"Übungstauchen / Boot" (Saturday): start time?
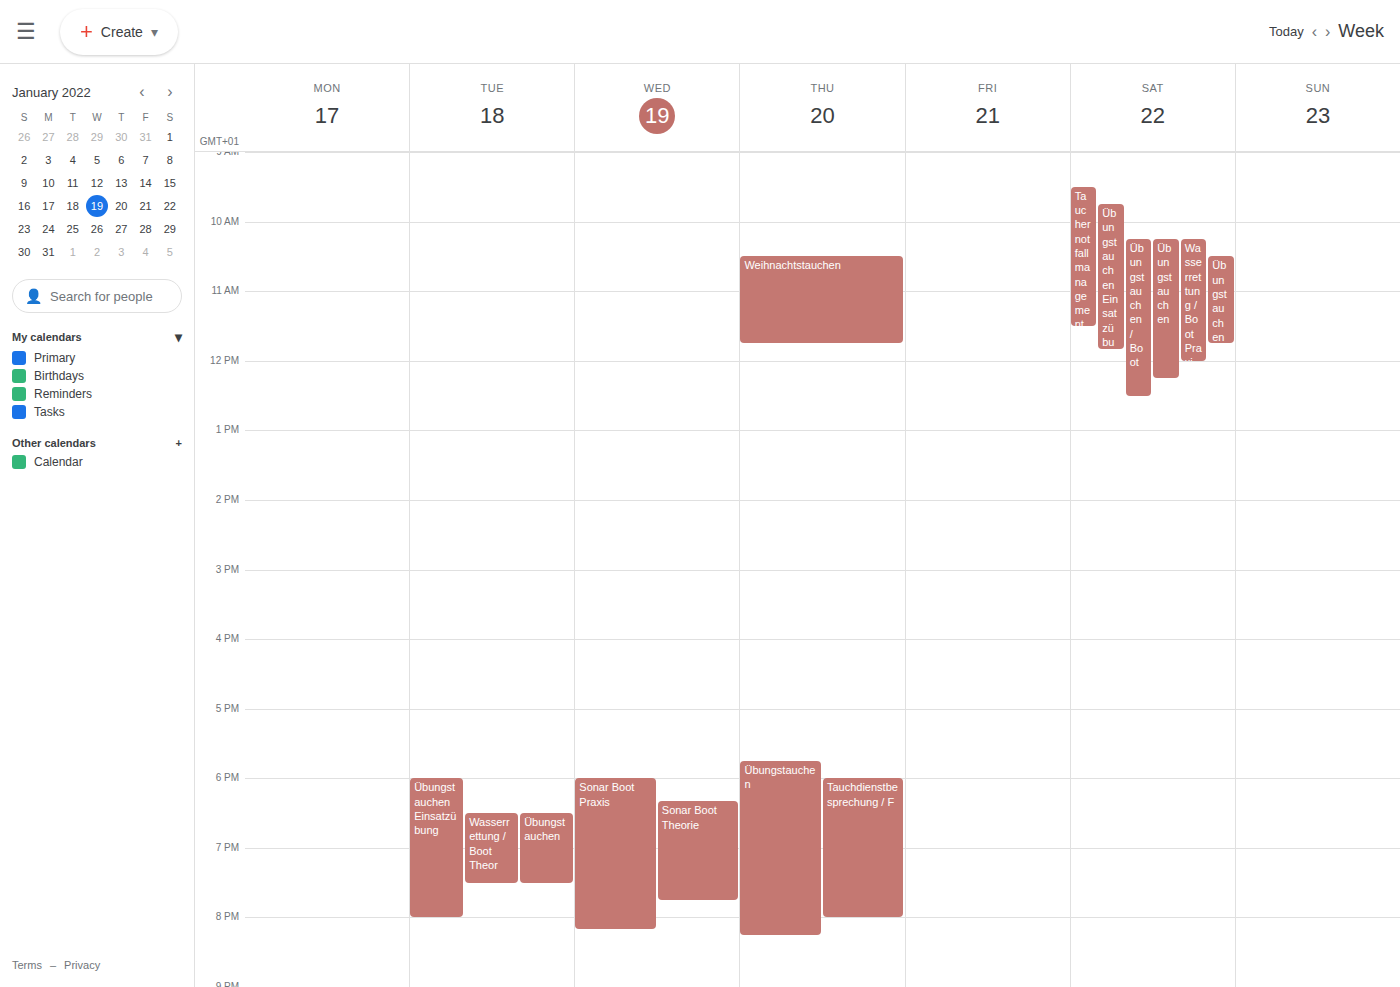
10:15